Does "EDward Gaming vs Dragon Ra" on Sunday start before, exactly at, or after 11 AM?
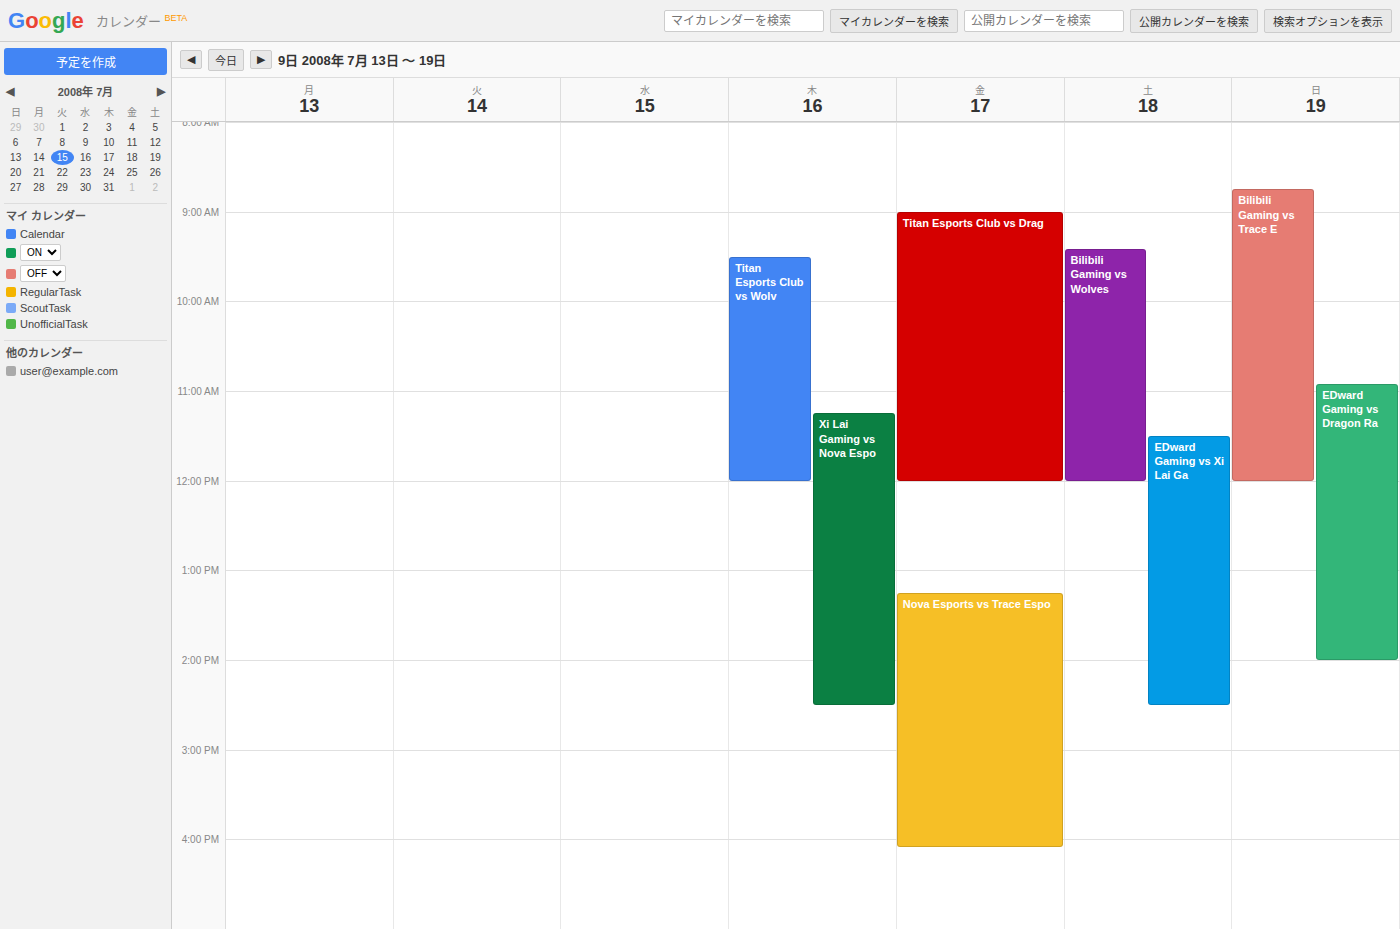
10:55 AM -- before 11 AM, 5 minutes above the 11 AM line.